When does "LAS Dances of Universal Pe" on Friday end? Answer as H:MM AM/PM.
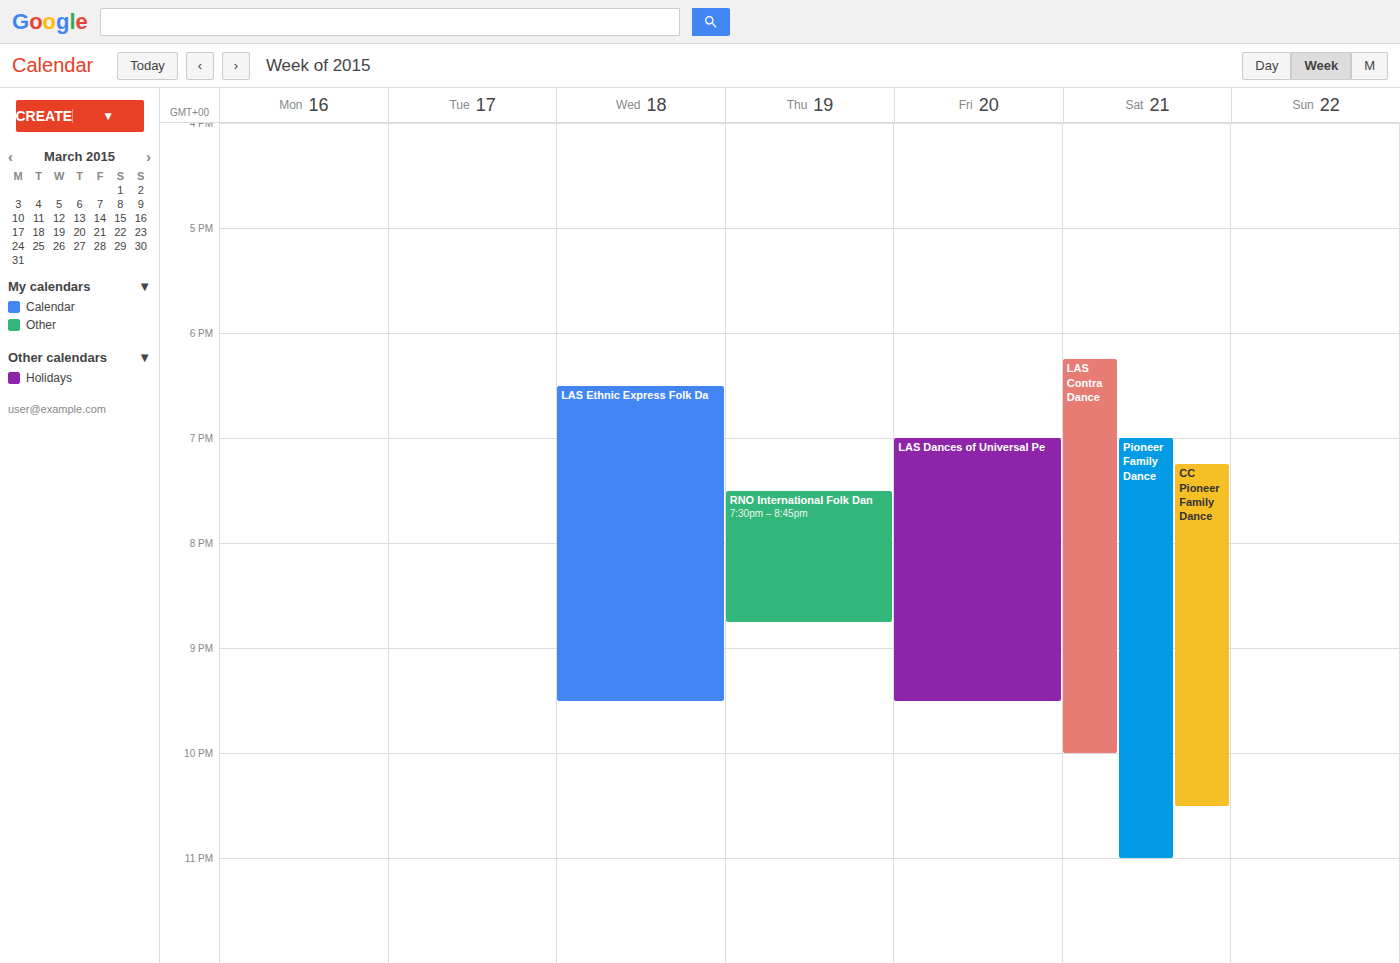
9:30 PM